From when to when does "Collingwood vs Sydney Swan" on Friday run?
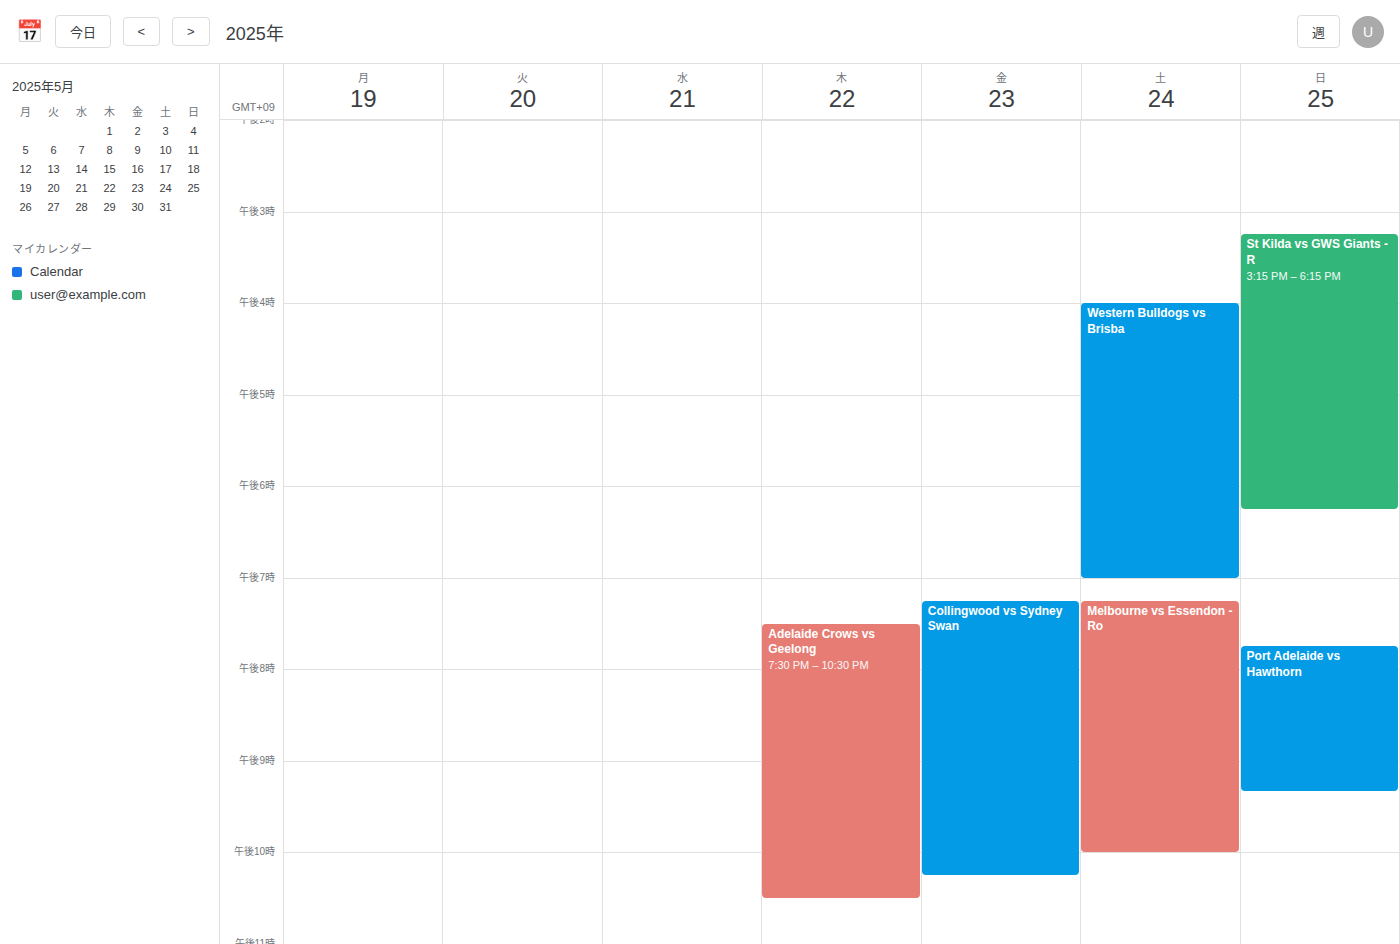
7:15 PM to 10:15 PM